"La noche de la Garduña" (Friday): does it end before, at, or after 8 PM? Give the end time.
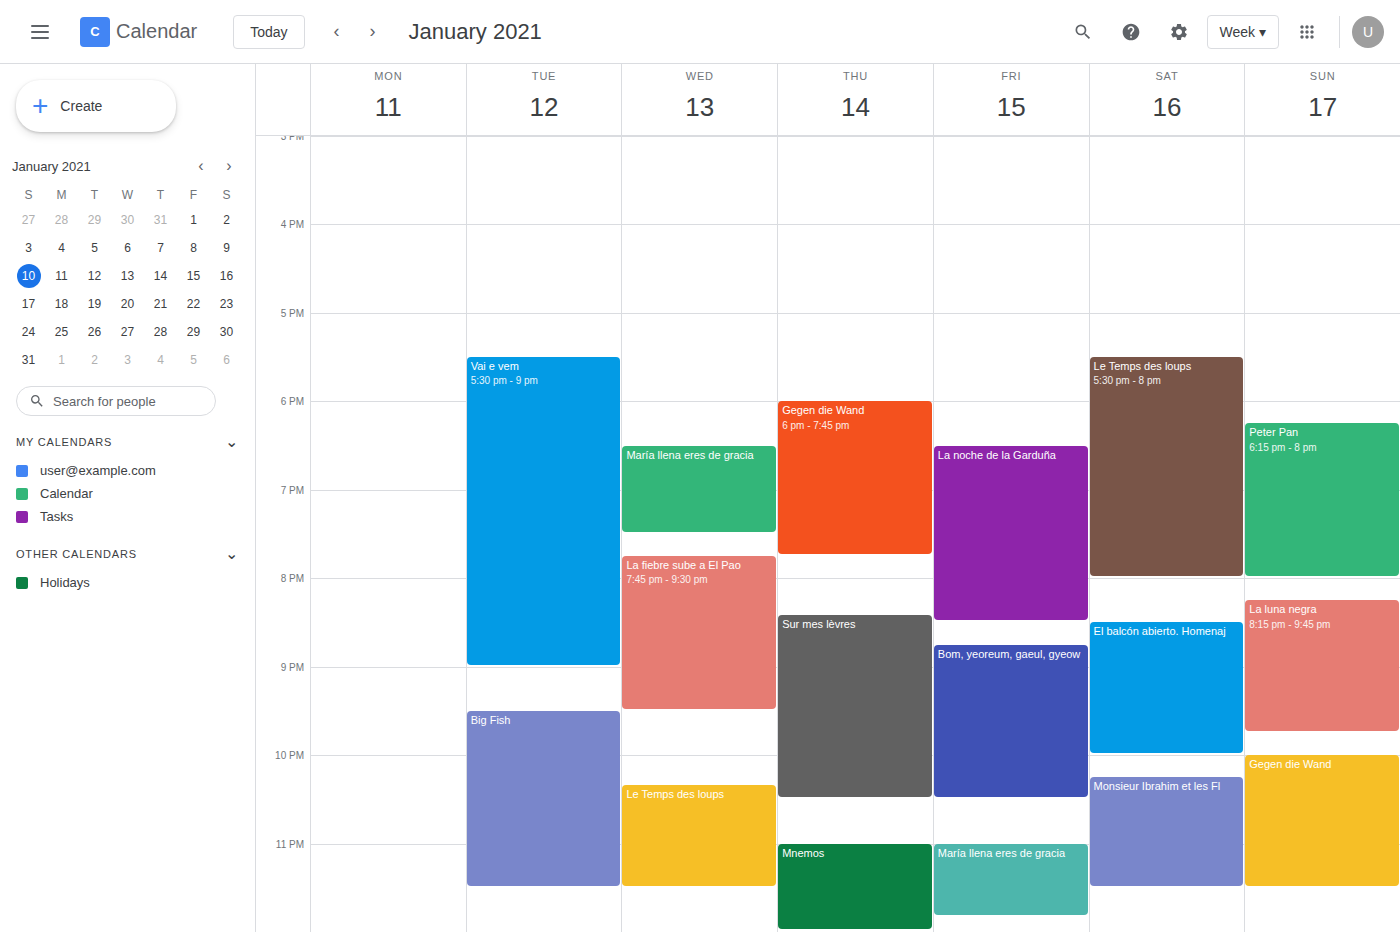
8:30 PM -- after 8 PM, 30 minutes below the 8 PM line.